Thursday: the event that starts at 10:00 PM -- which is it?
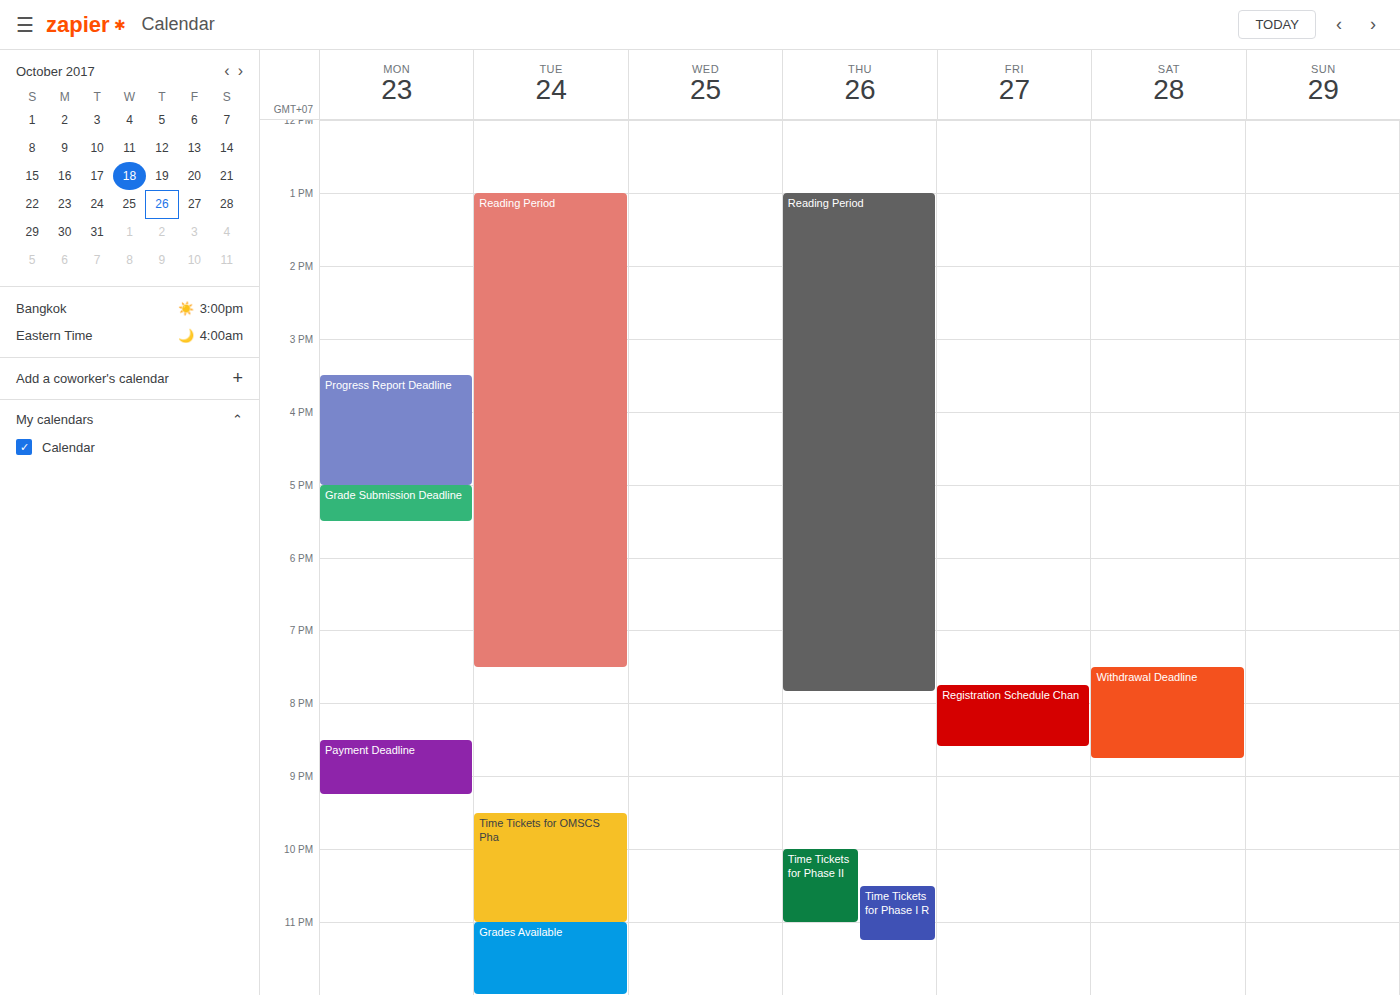
"Time Tickets for Phase II"